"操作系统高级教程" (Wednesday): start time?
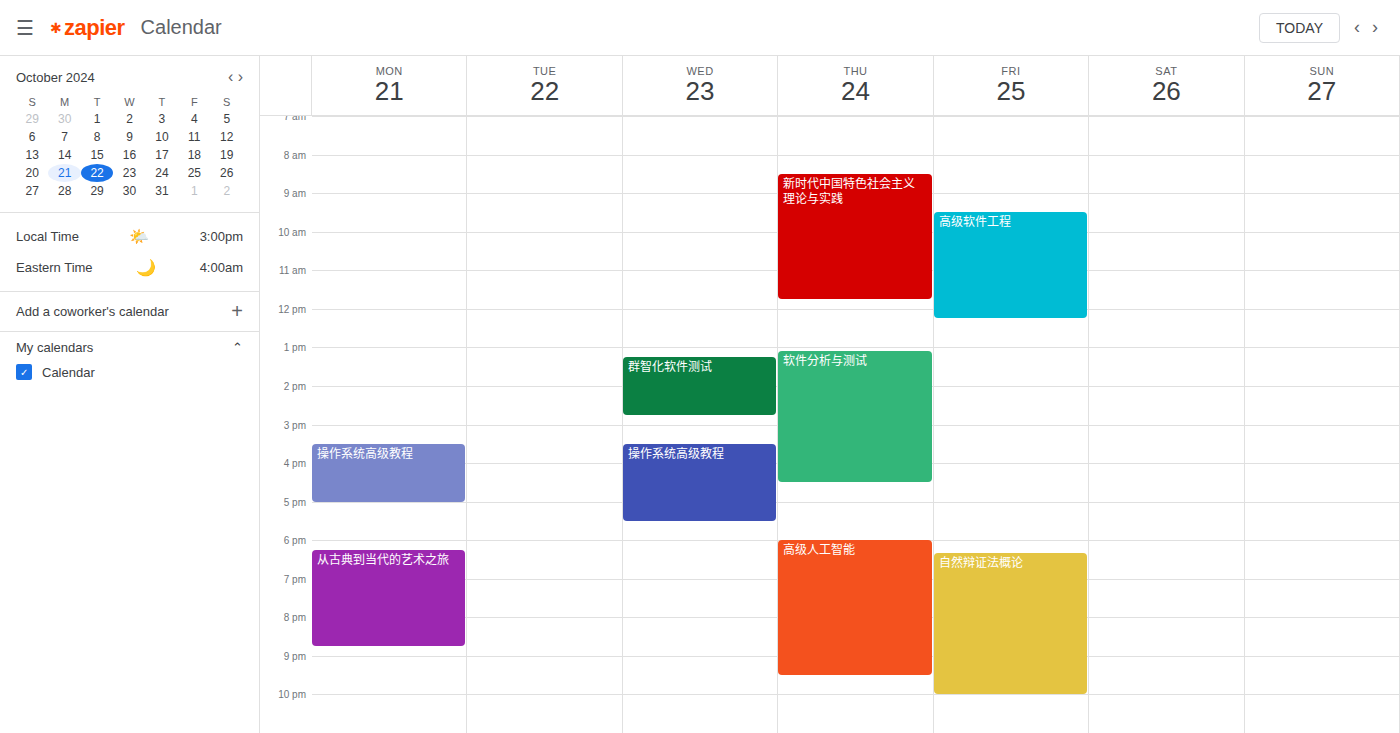
3:30 PM